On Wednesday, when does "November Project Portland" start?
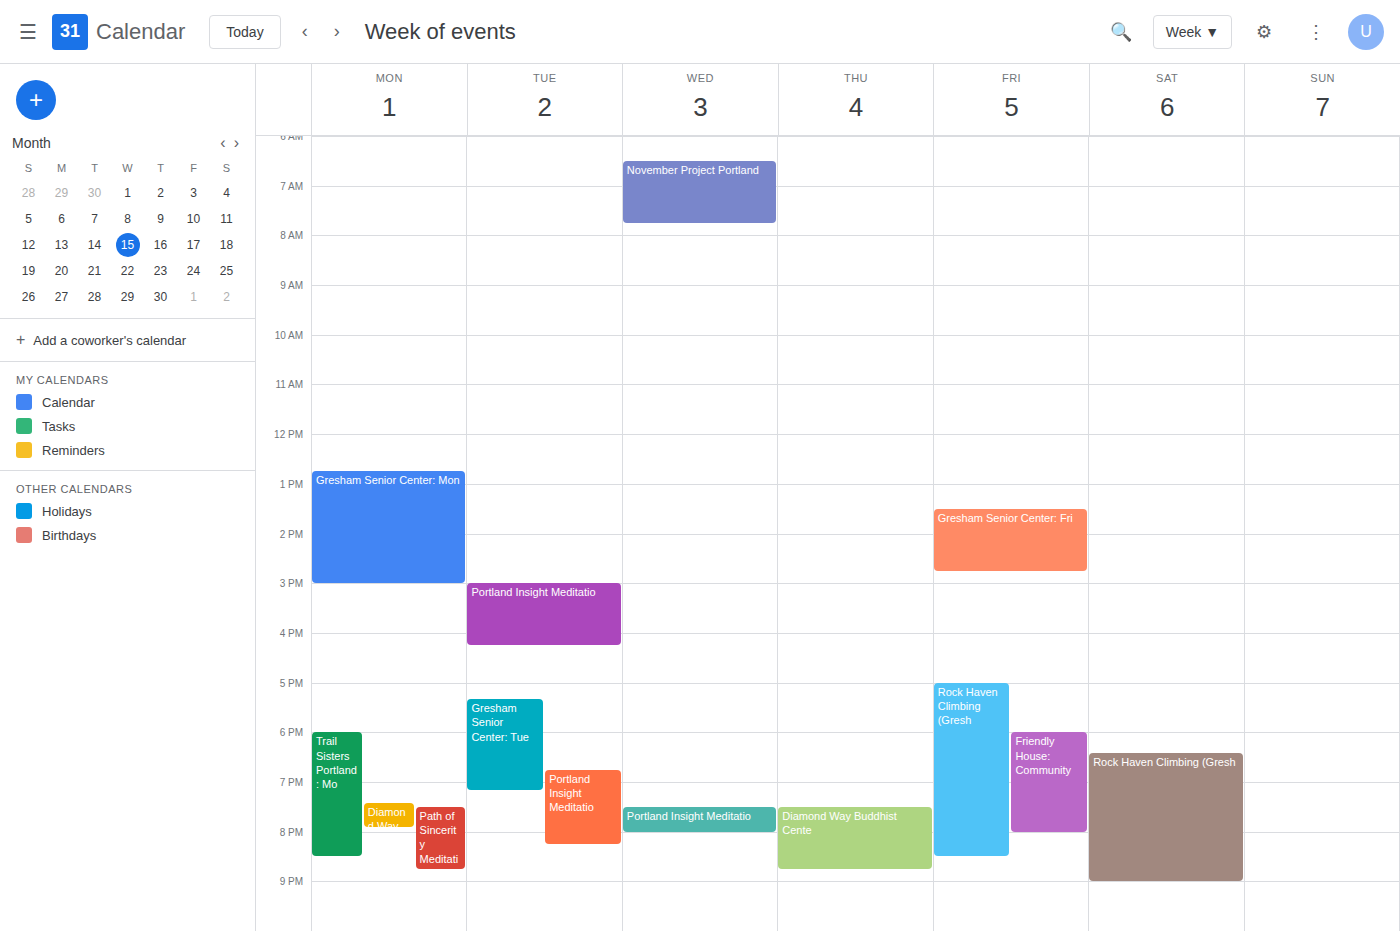
6:30 AM